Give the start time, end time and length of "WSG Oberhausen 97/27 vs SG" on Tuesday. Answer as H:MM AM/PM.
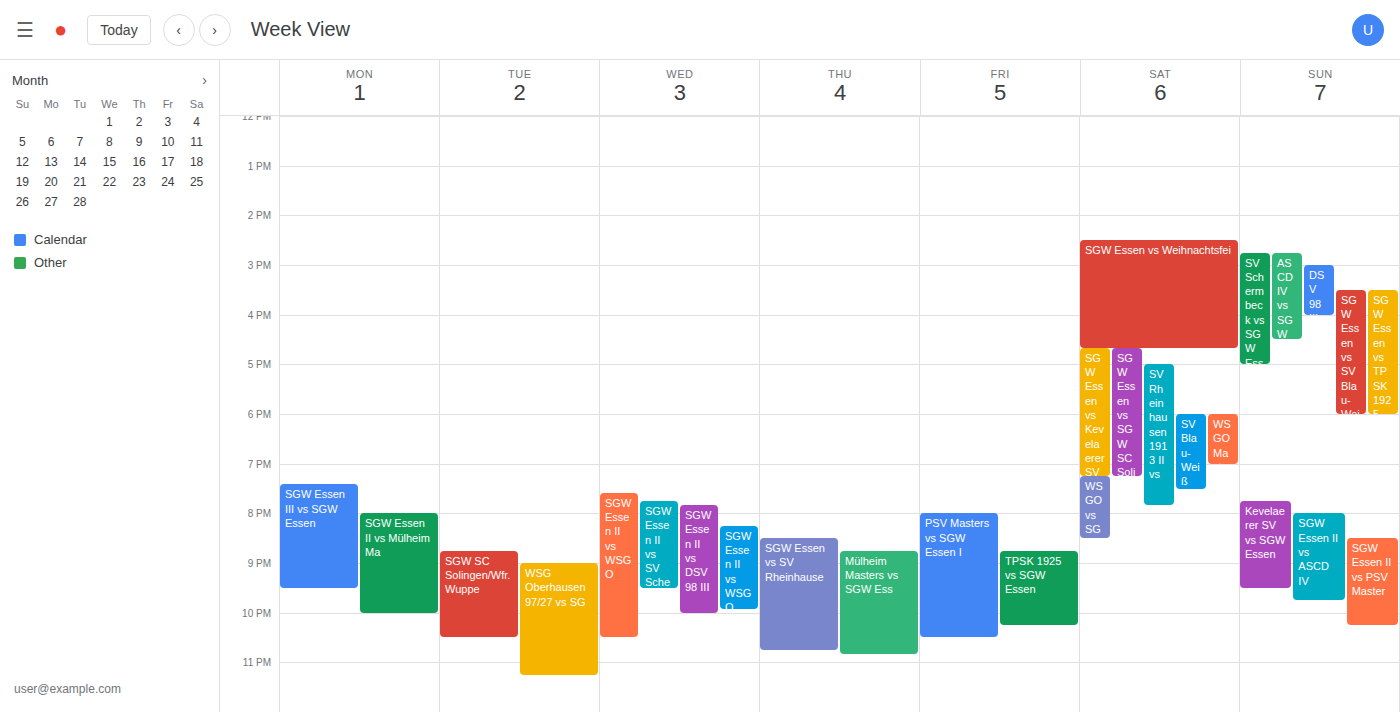
9:00 PM to 11:15 PM, 2 hours 15 minutes